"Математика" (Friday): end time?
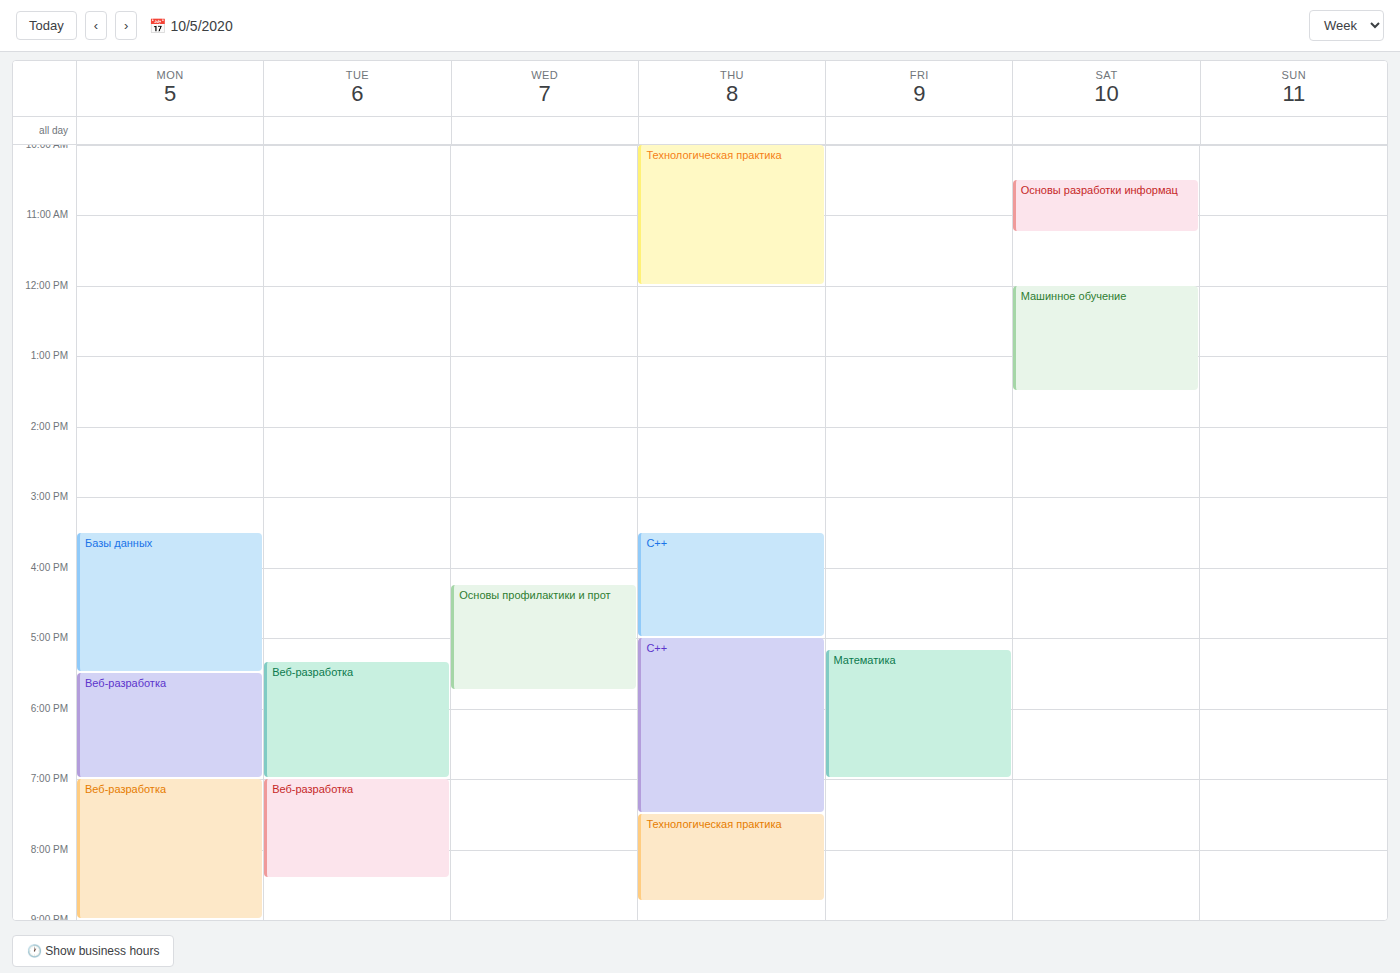
7:00 PM